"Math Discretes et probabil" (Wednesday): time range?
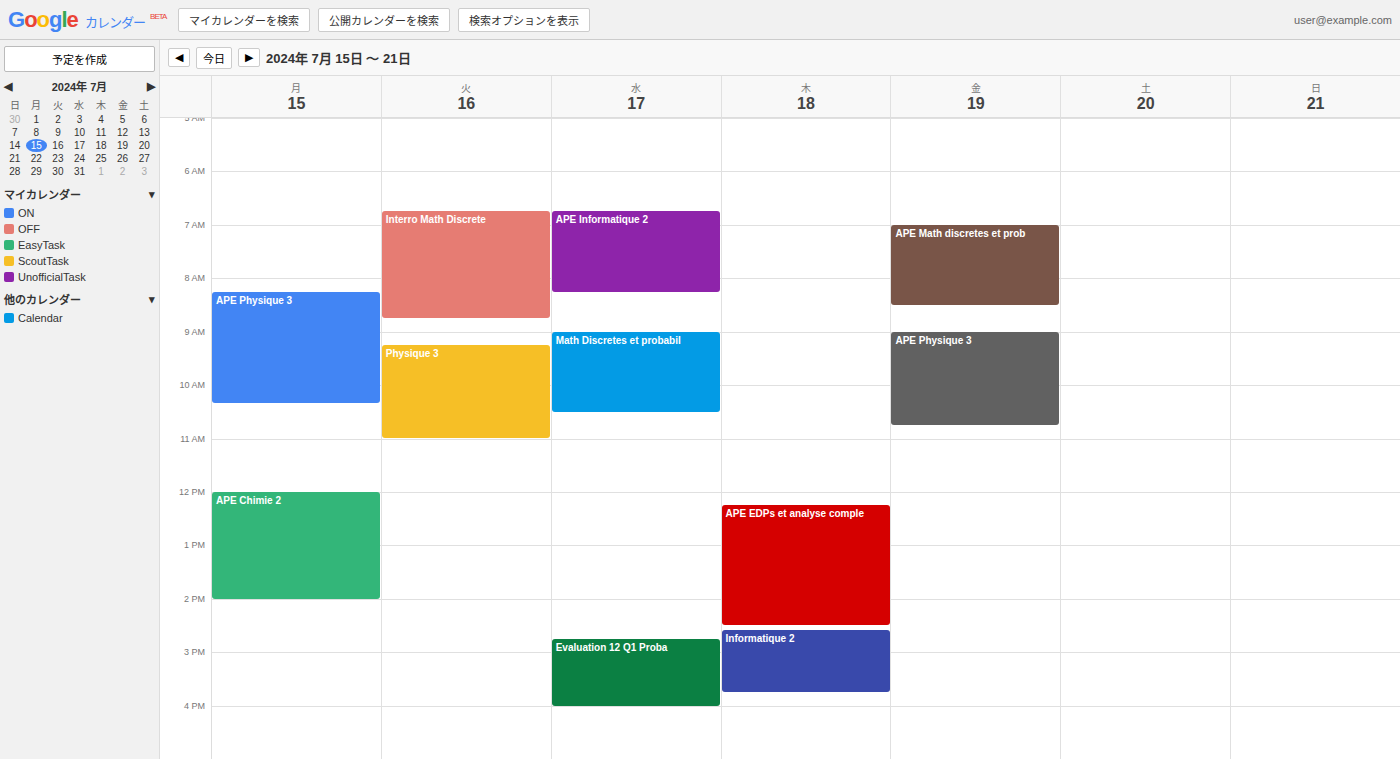
9:00 AM to 10:30 AM